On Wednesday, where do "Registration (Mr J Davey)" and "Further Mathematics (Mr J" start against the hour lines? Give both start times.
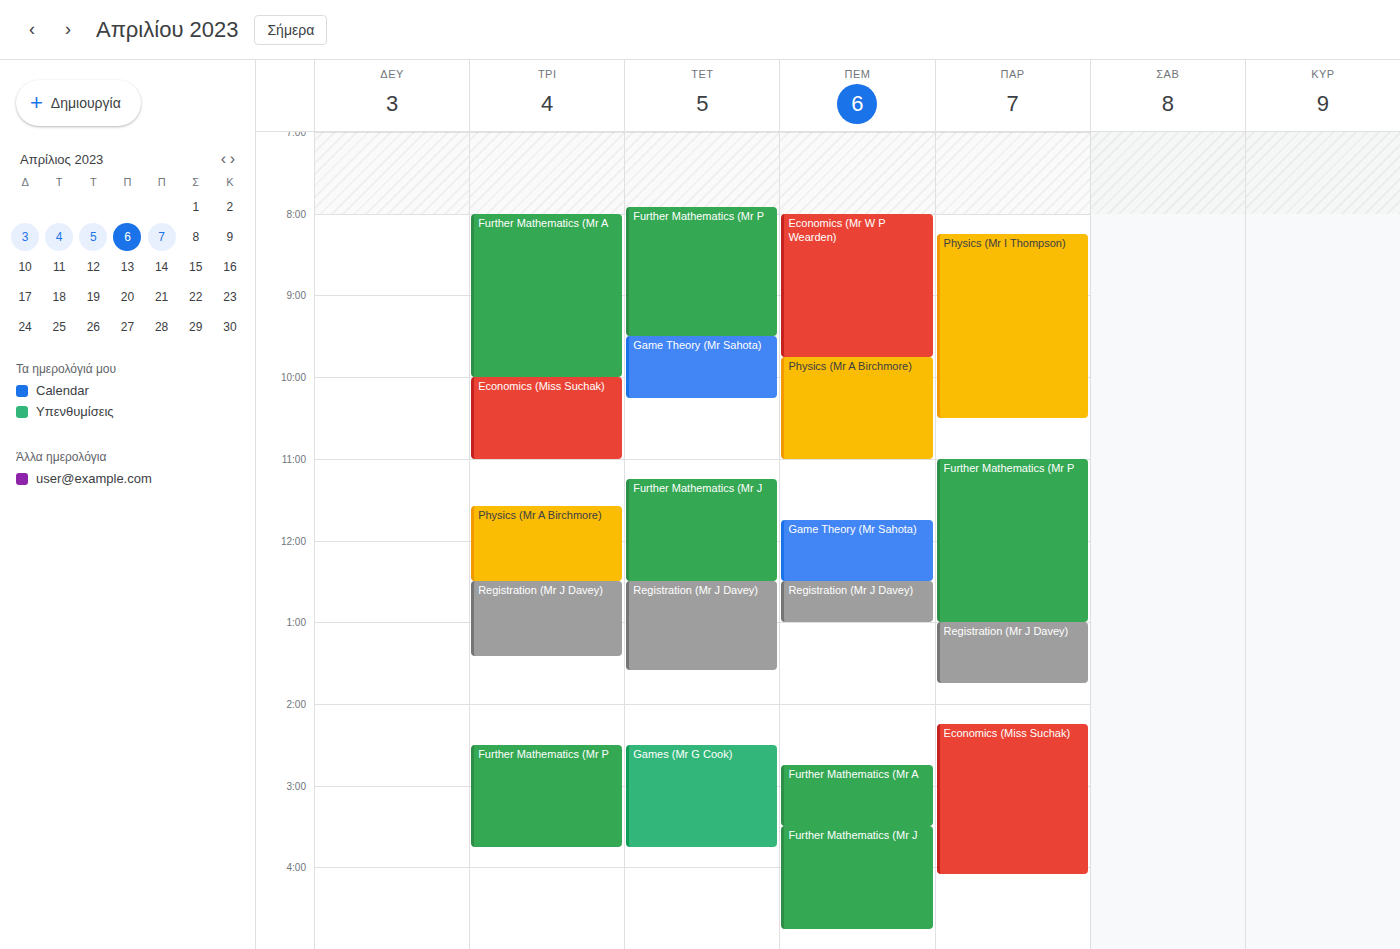
"Registration (Mr J Davey)": 12:30 PM, halfway between the 12 PM and 1 PM lines. "Further Mathematics (Mr J": 11:15 AM, neither: a quarter of the way from the 11 AM line to the 12 PM line.